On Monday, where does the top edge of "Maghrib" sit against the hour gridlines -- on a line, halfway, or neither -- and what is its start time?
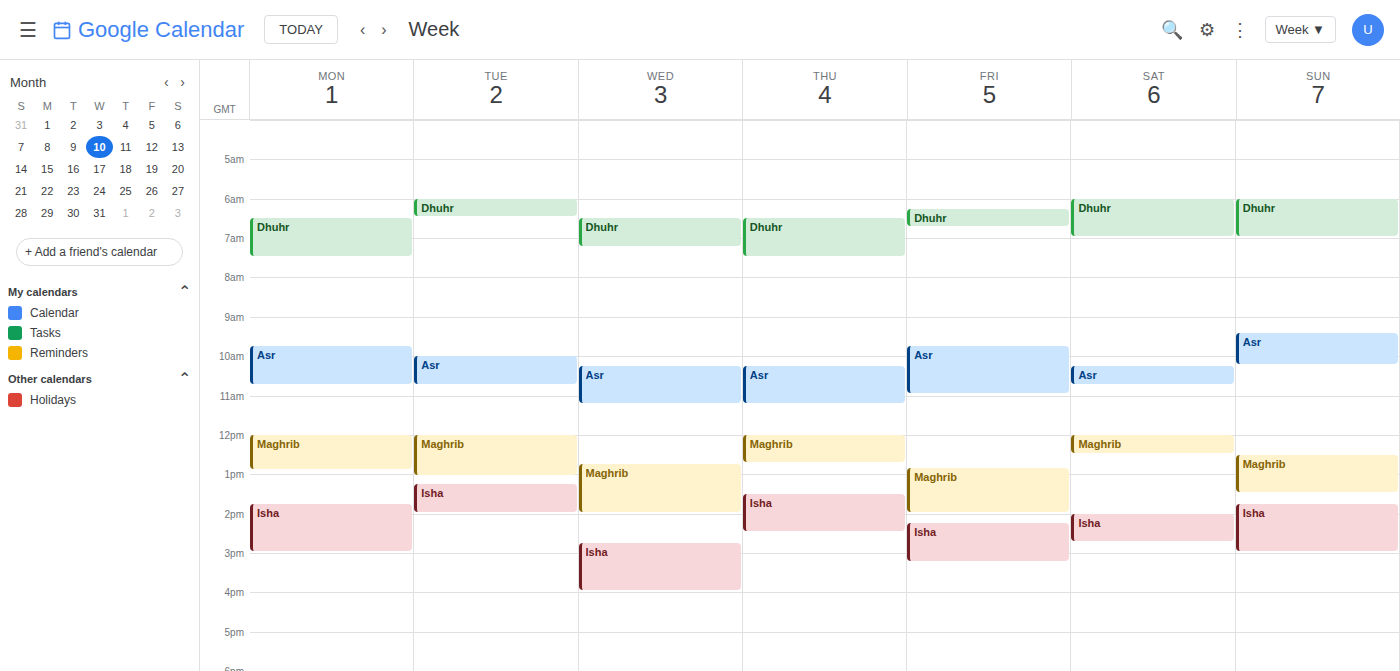
12:00 PM -- exactly on the 12 PM line.